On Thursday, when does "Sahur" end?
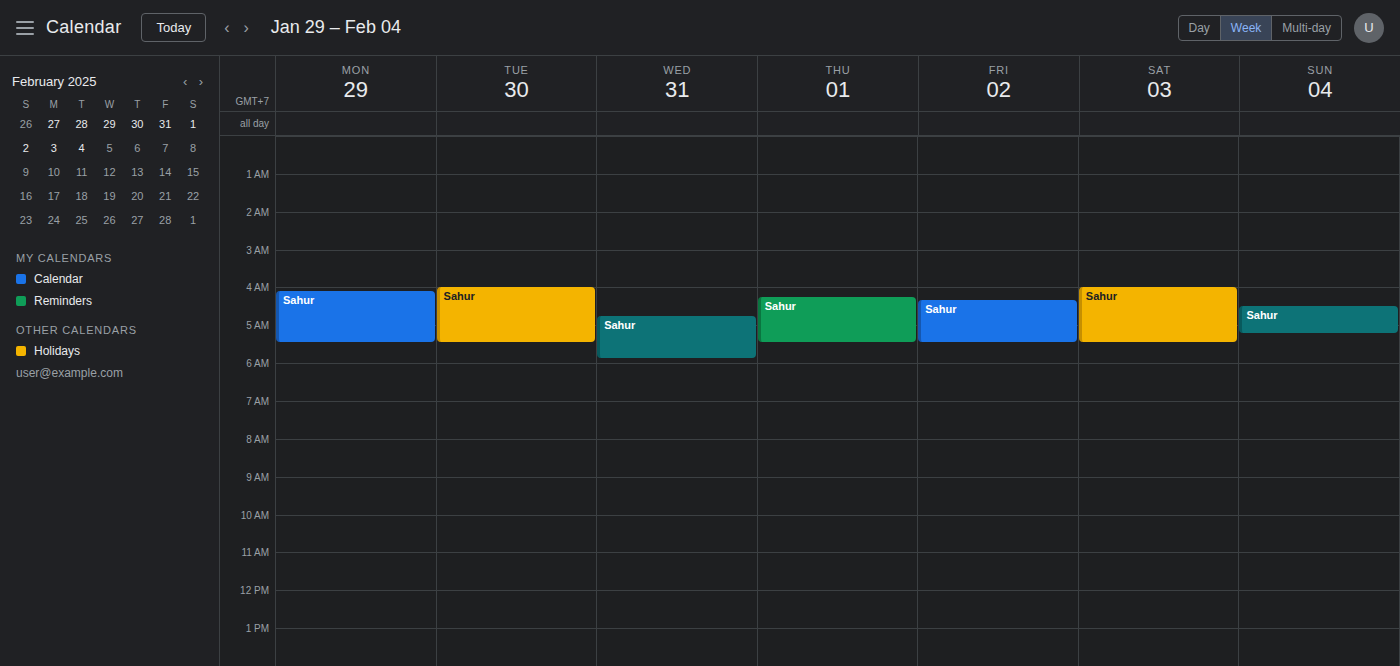
5:30 AM